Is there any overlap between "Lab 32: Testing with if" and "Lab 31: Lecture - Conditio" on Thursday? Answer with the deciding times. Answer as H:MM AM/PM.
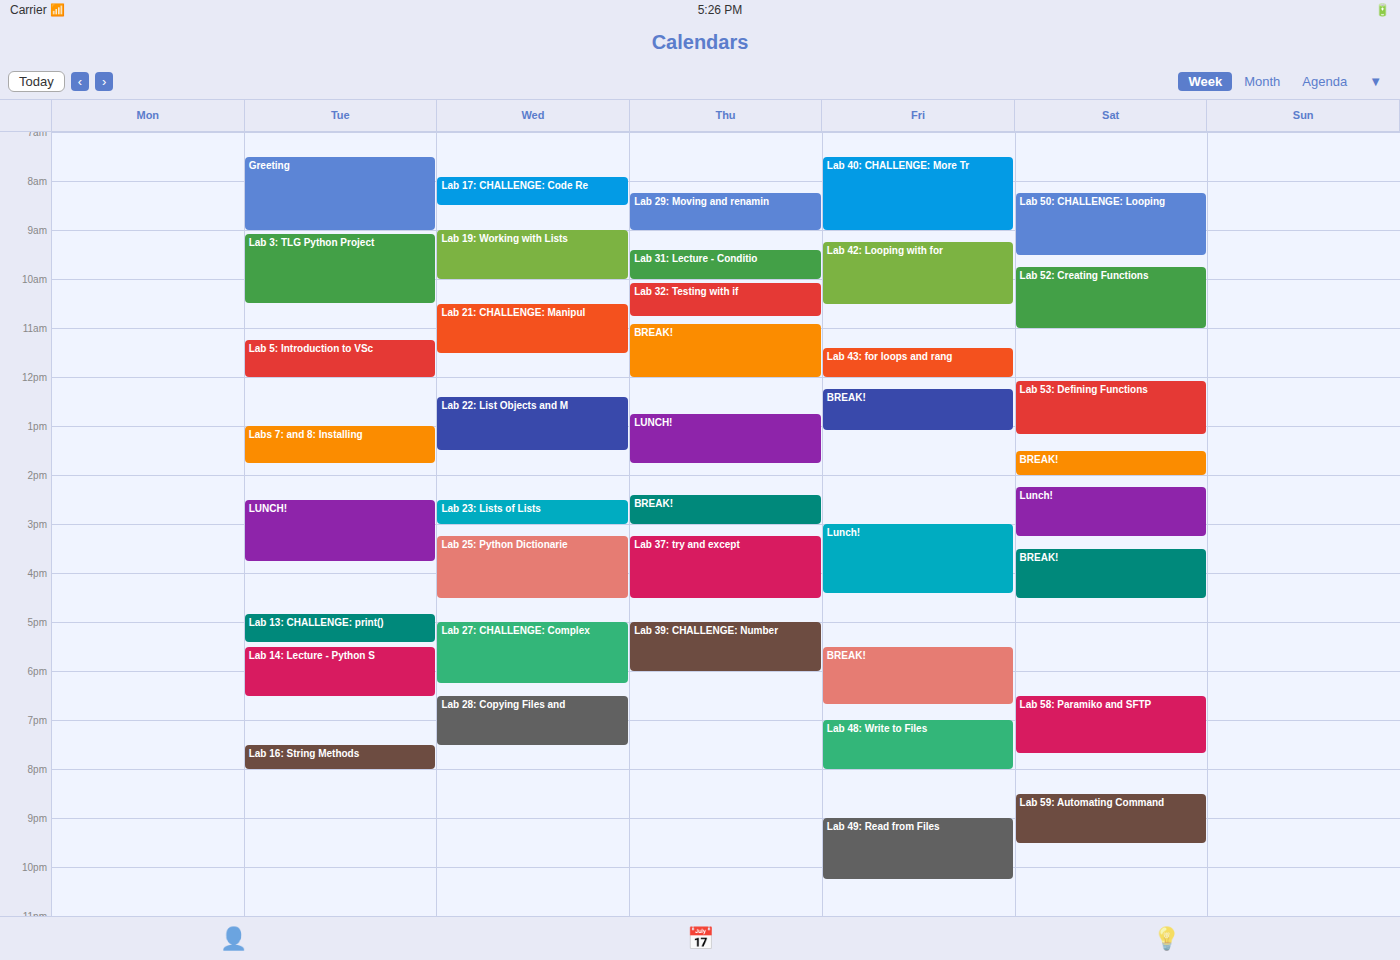
"Lab 31: Lecture - Conditio" ends at 10:00 AM and "Lab 32: Testing with if" starts at 10:05 AM -- no overlap.